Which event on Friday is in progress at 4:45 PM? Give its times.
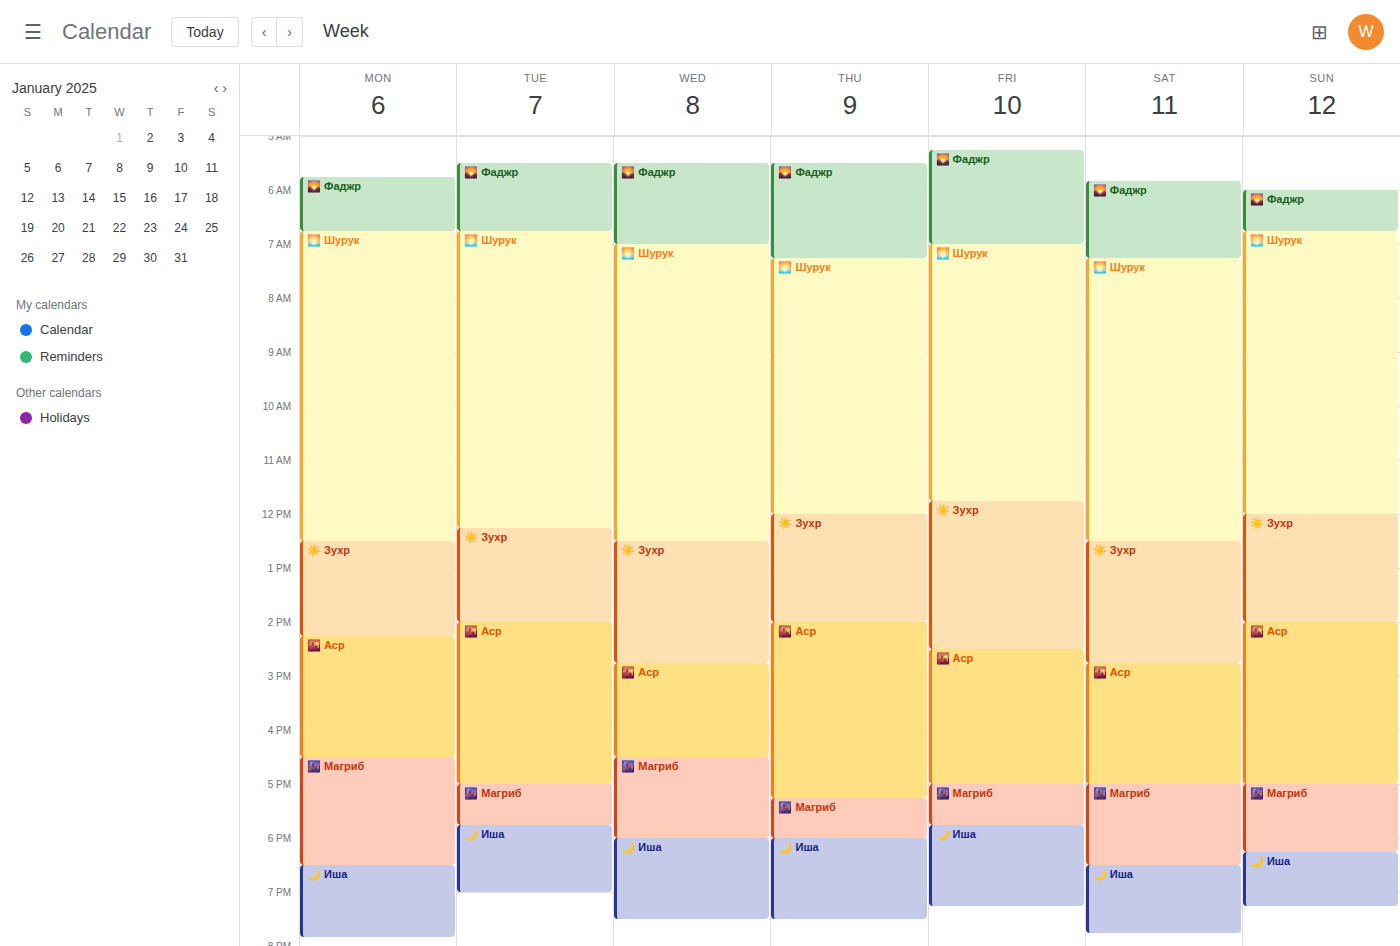
"🌇 Аср", 2:30 PM to 5:00 PM